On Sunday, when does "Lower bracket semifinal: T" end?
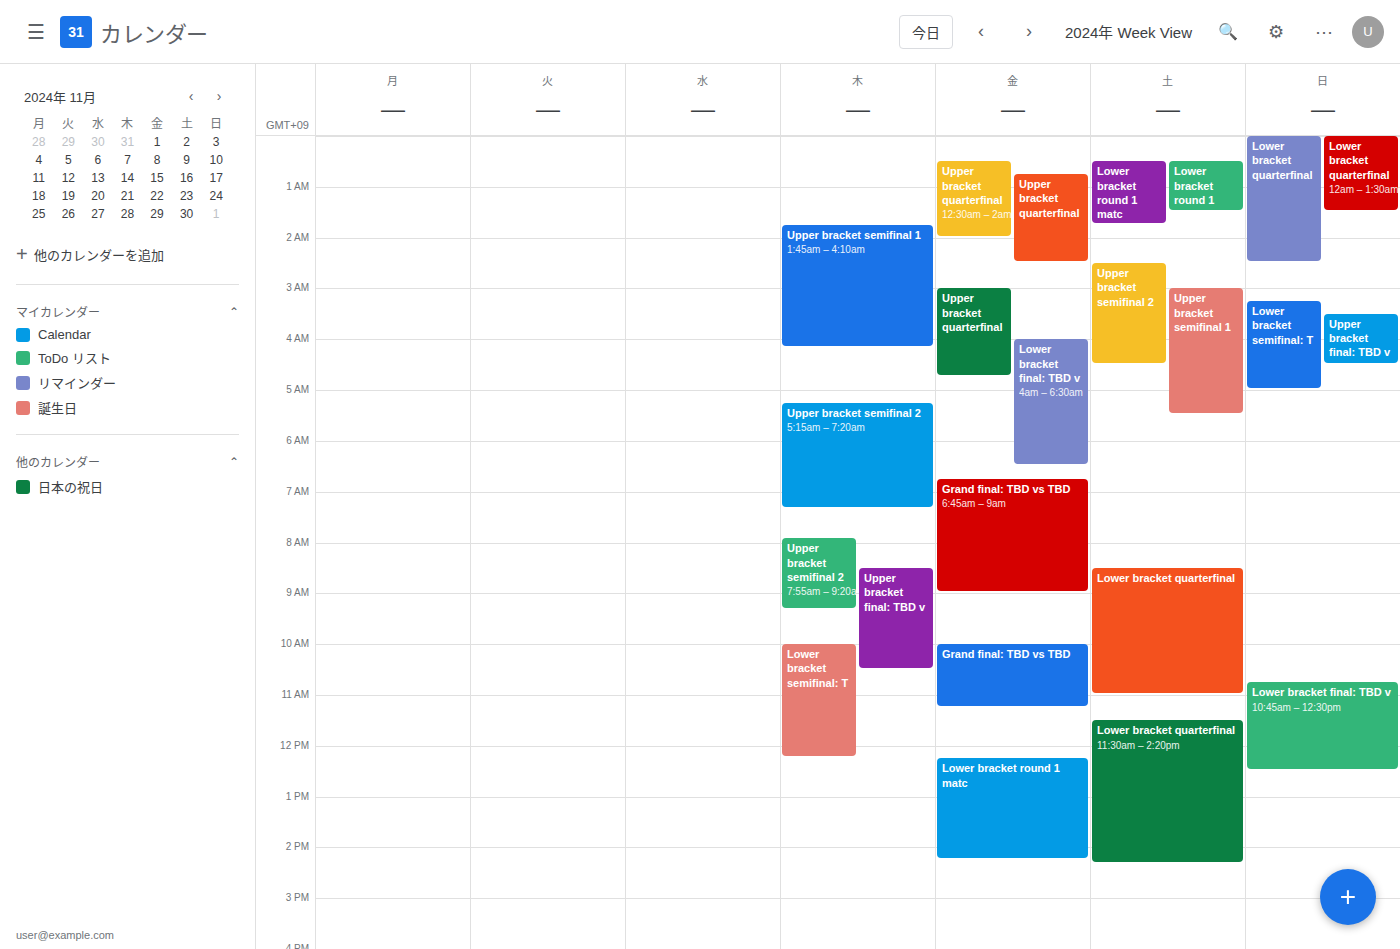
5:00 AM